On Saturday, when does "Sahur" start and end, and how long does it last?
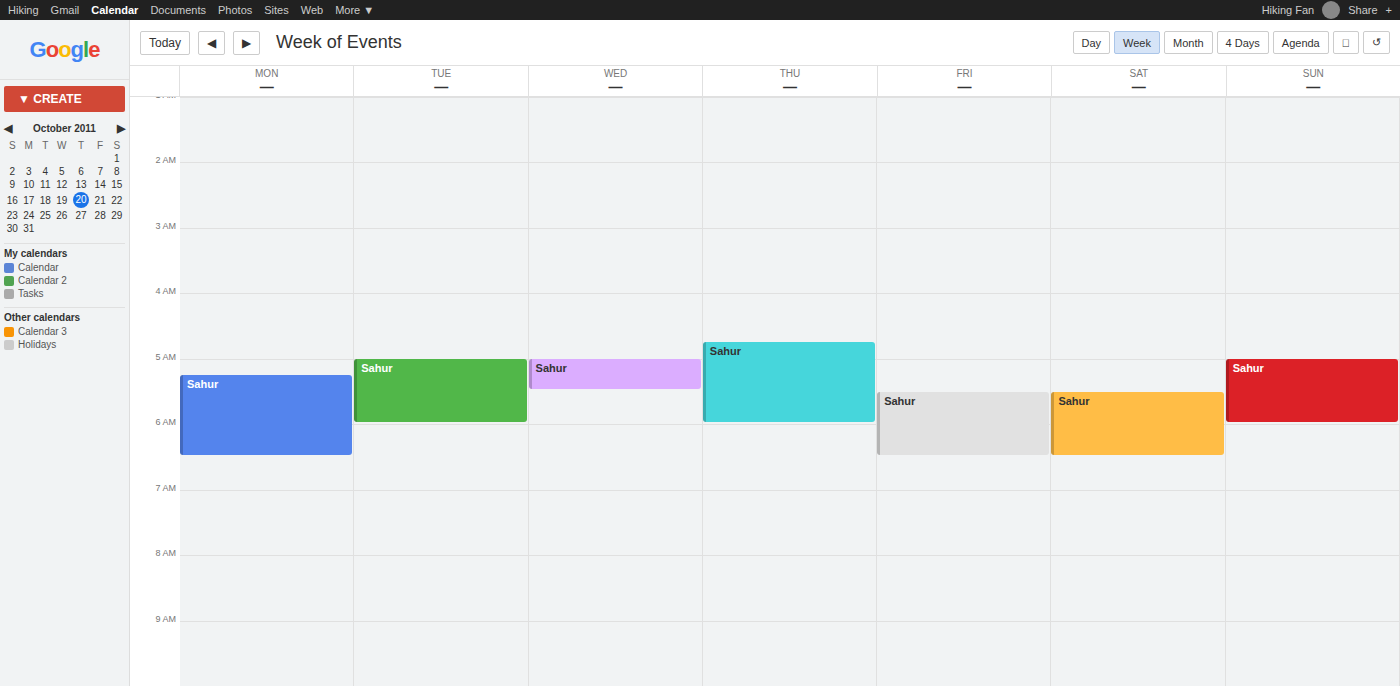
05:30 to 06:30, 1 hour